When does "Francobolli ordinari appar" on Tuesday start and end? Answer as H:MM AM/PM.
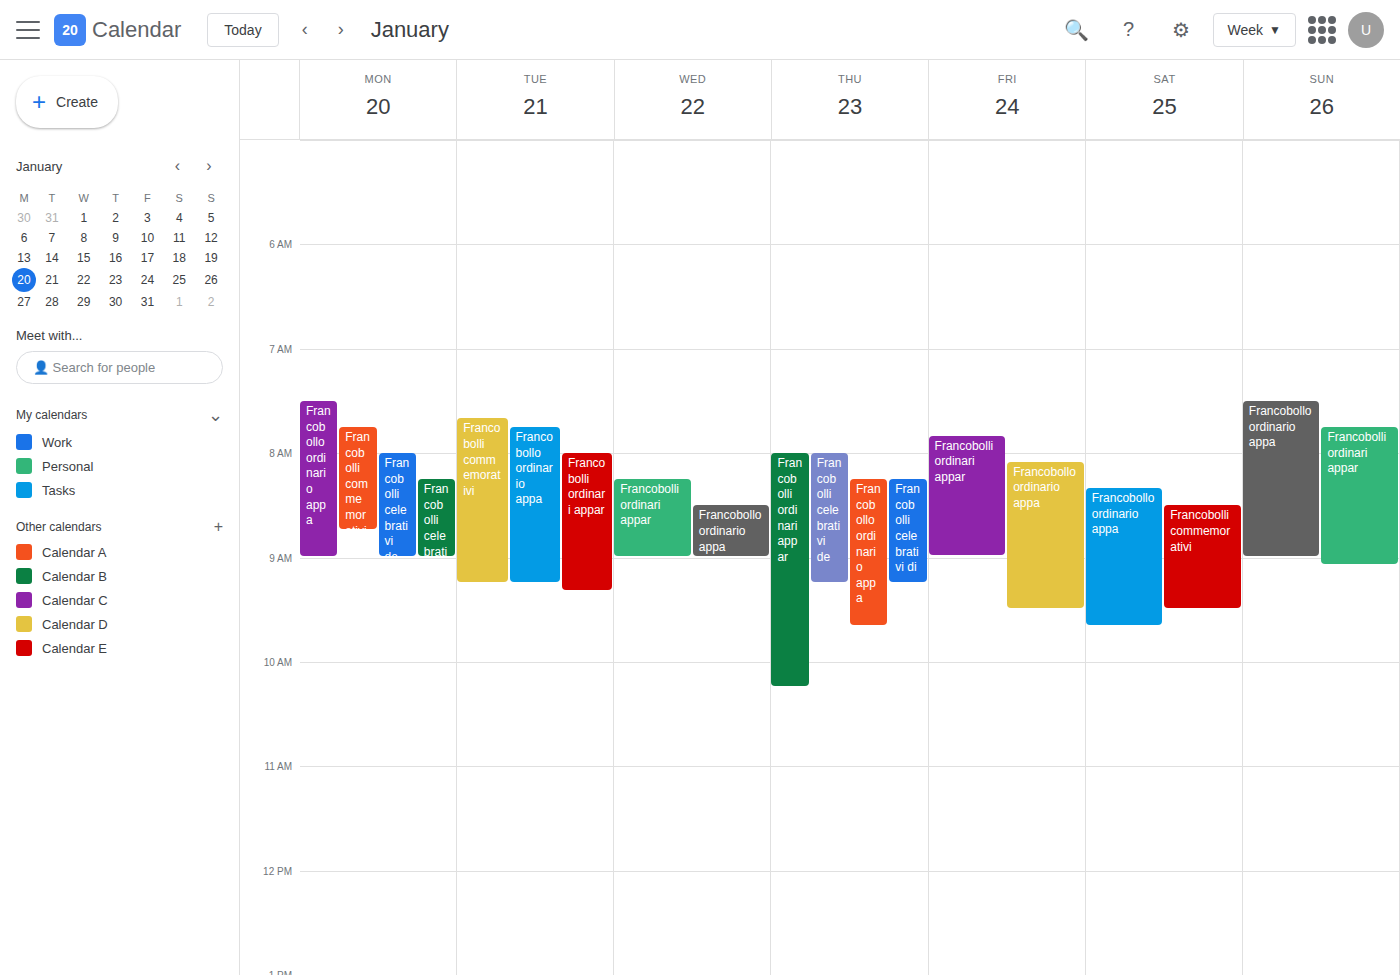
8:00 AM to 9:20 AM